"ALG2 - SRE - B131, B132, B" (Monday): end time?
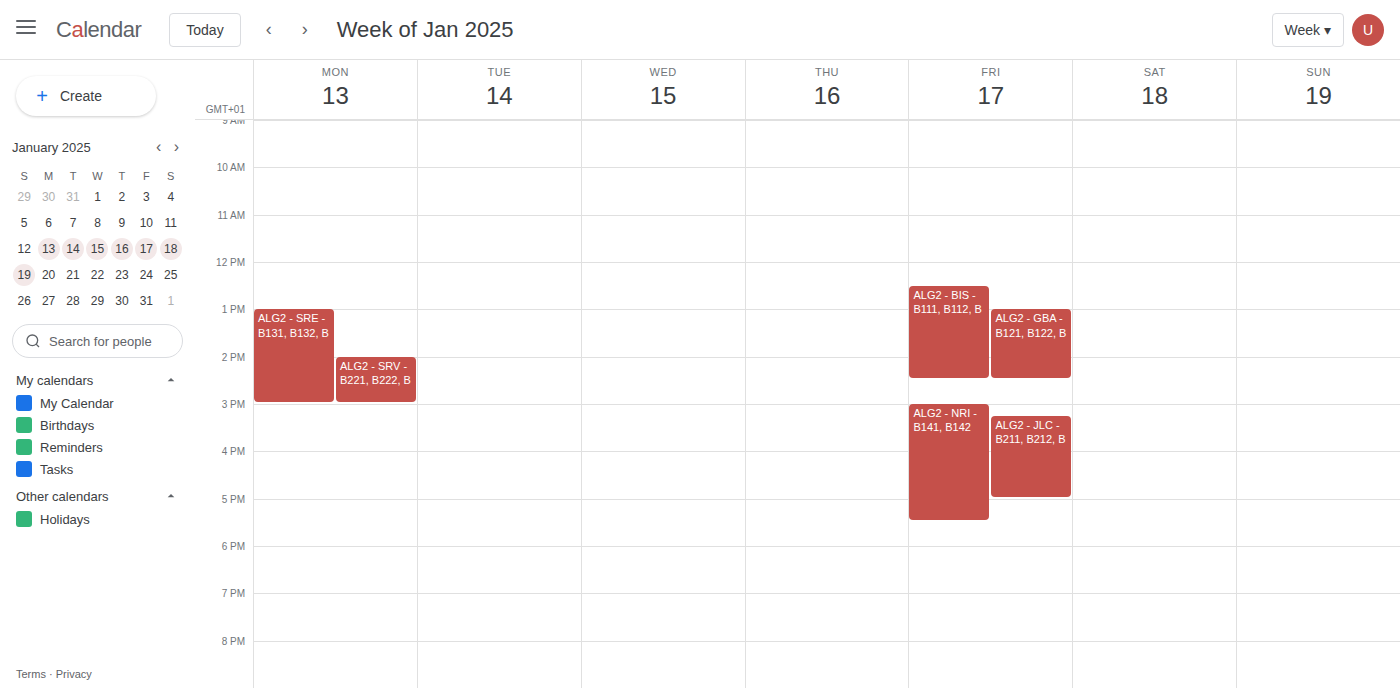
3:00 PM